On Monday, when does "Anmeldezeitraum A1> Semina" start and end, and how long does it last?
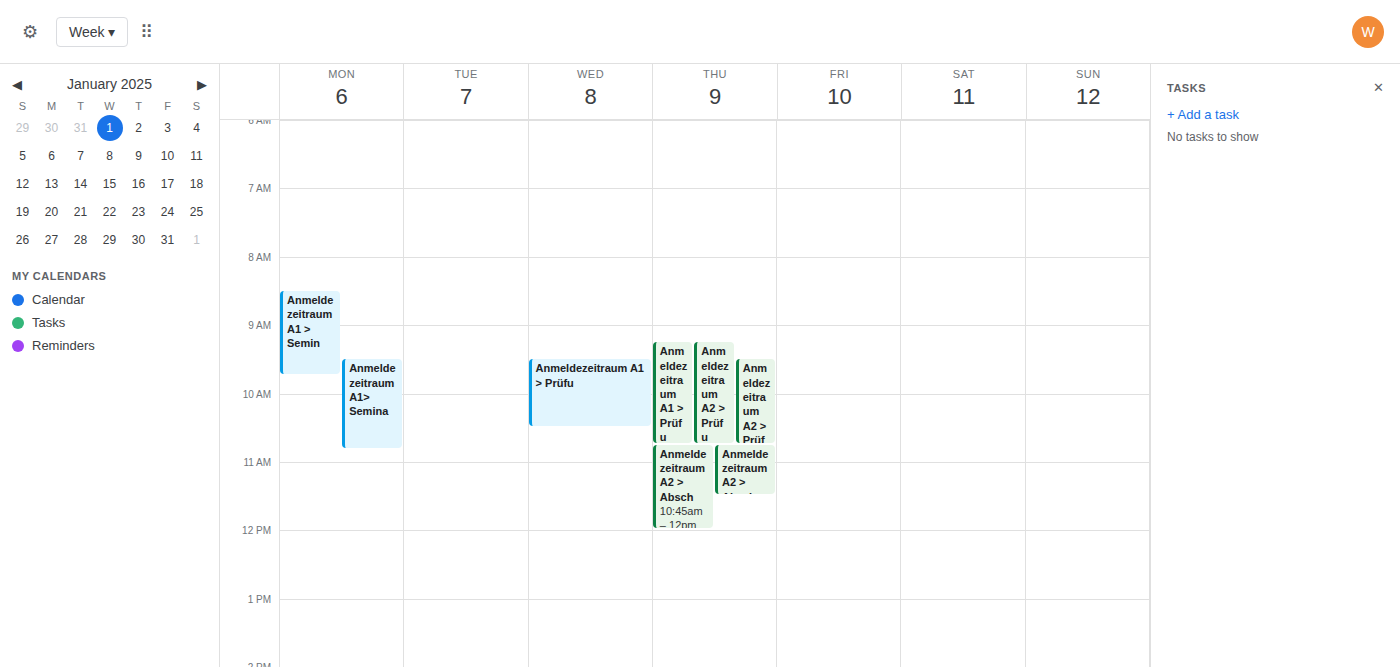
9:30 AM to 10:50 AM, 1 hour 20 minutes